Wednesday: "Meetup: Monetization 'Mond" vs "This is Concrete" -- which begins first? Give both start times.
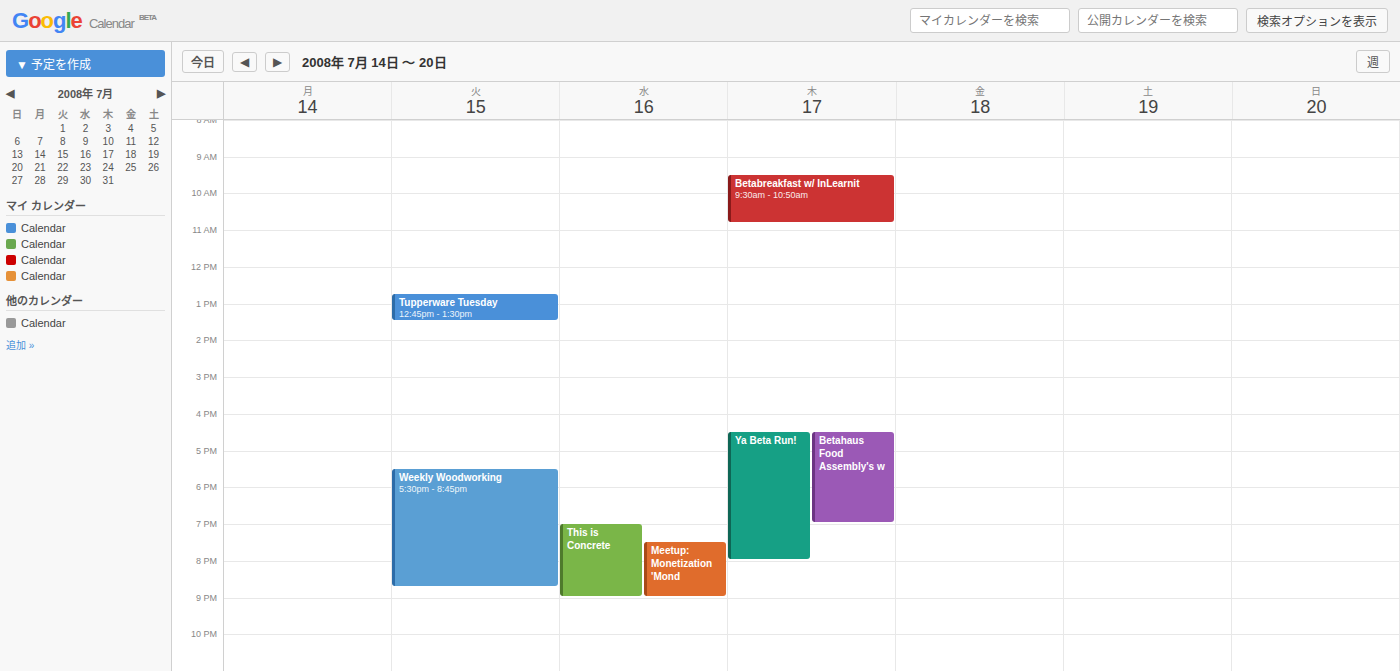
"This is Concrete" 7:00 PM; "Meetup: Monetization 'Mond" 7:30 PM.